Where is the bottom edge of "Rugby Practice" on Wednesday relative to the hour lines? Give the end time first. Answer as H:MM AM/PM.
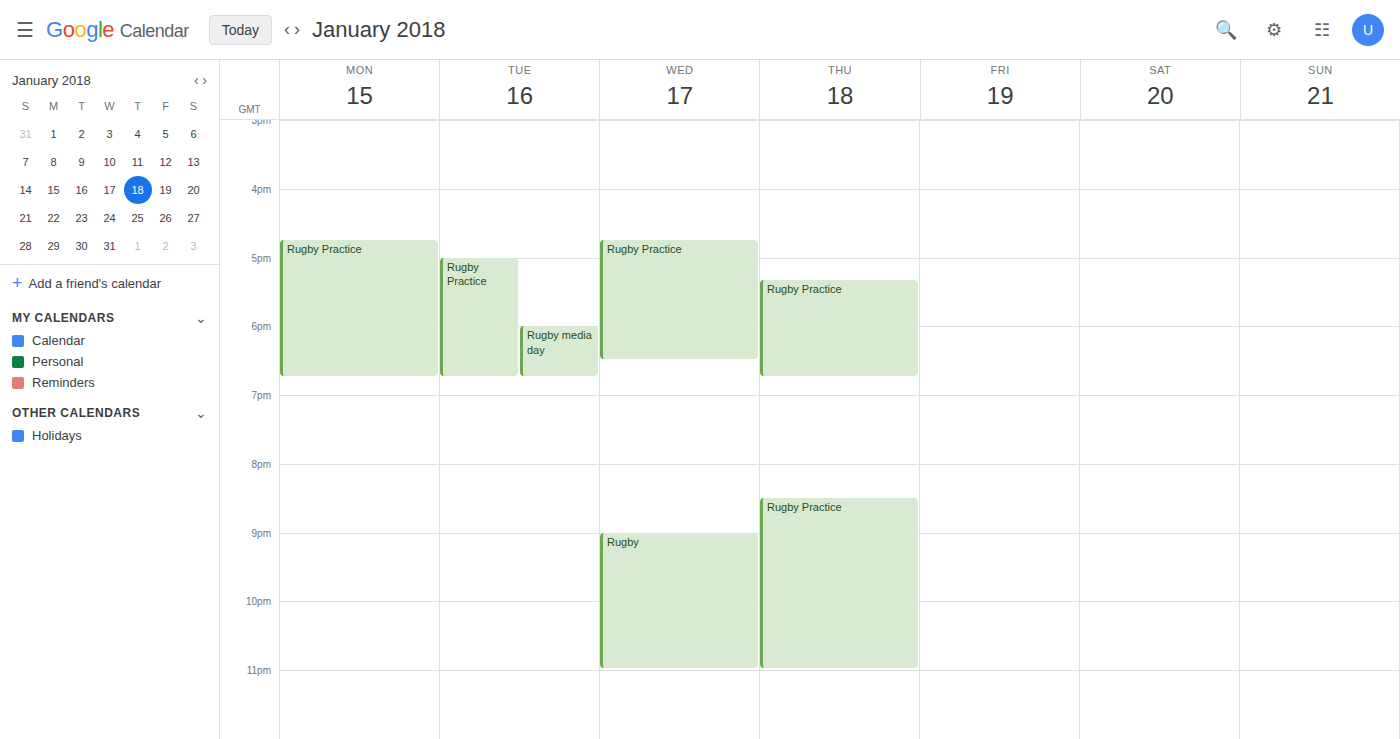
6:30 PM -- halfway between the 6 PM and 7 PM lines.